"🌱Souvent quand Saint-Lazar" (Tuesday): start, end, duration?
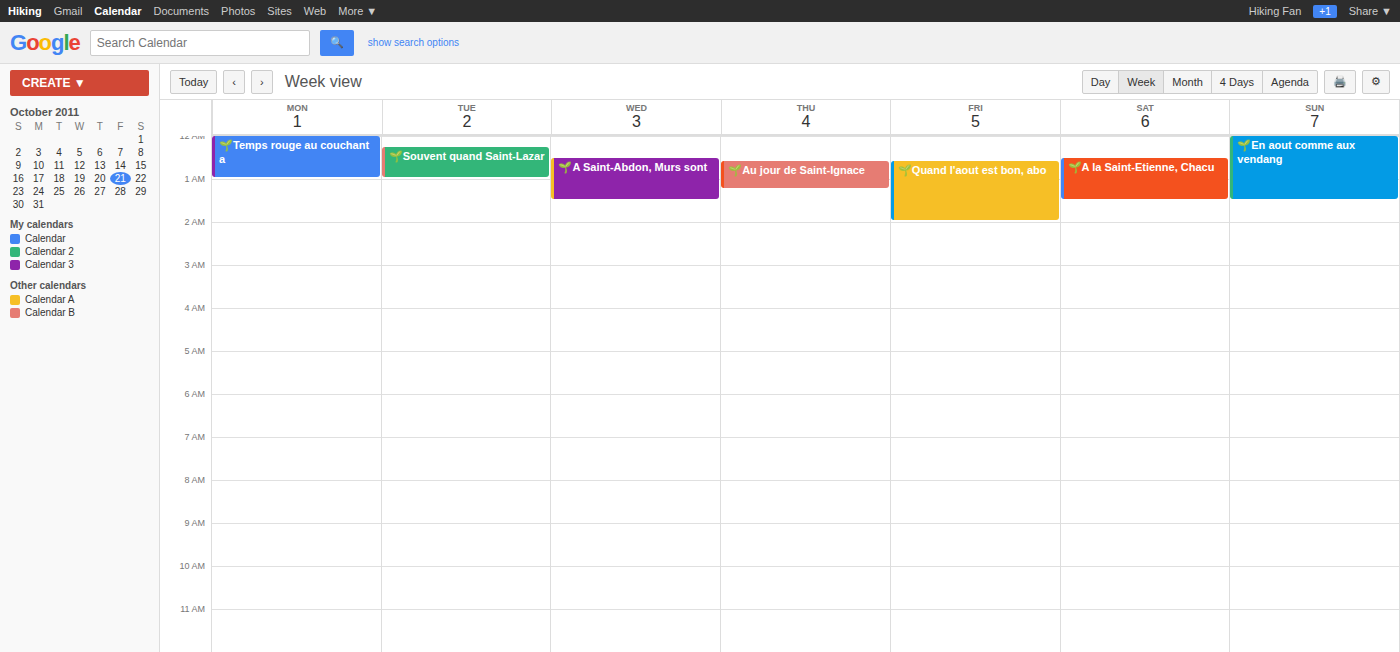
12:15 AM to 1:00 AM, 45 minutes